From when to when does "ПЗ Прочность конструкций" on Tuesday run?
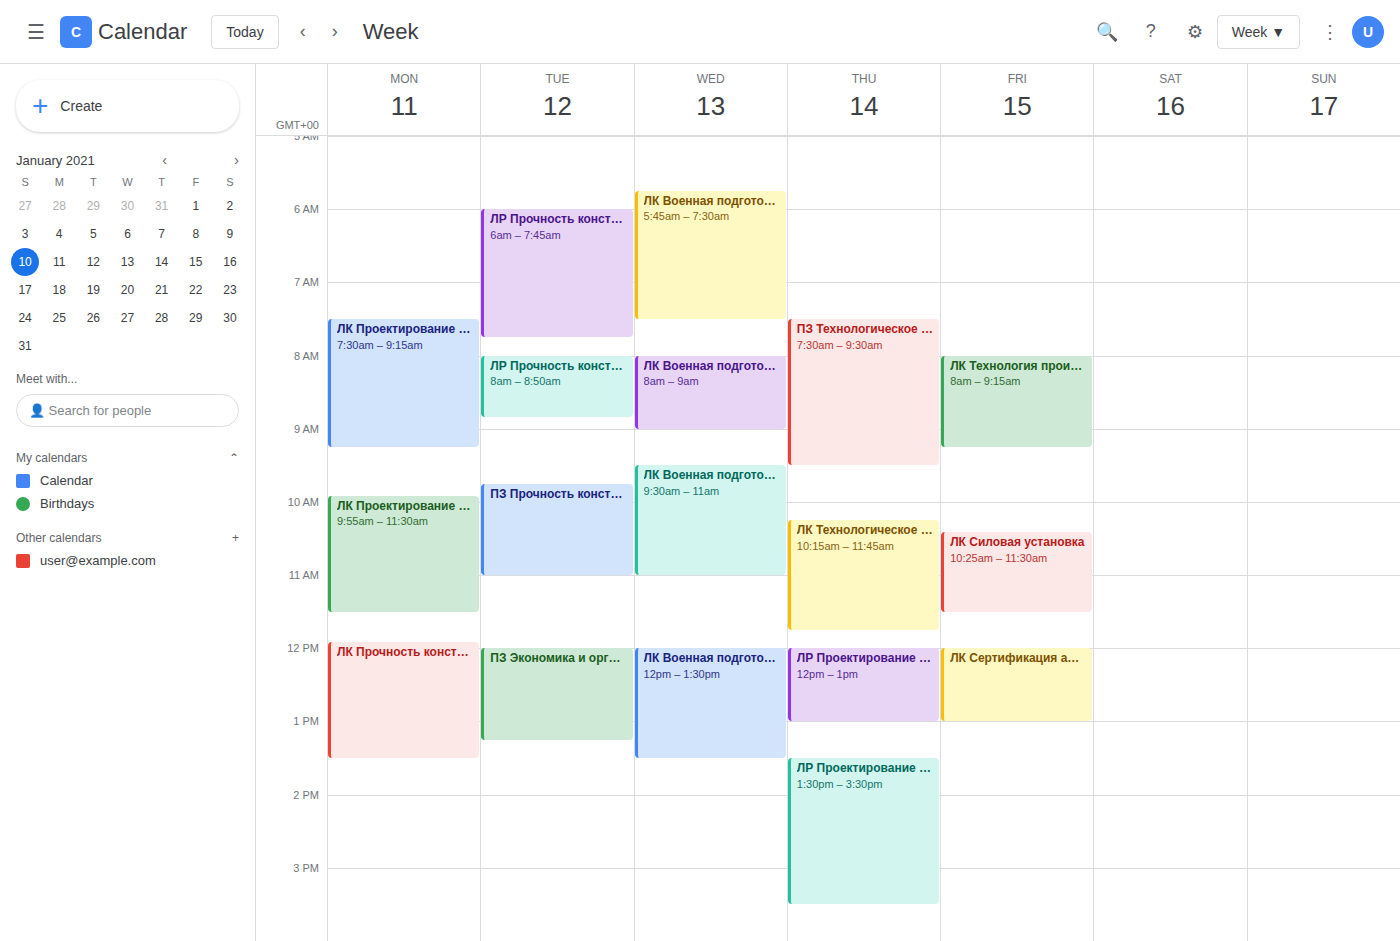
9:45 AM to 11:00 AM